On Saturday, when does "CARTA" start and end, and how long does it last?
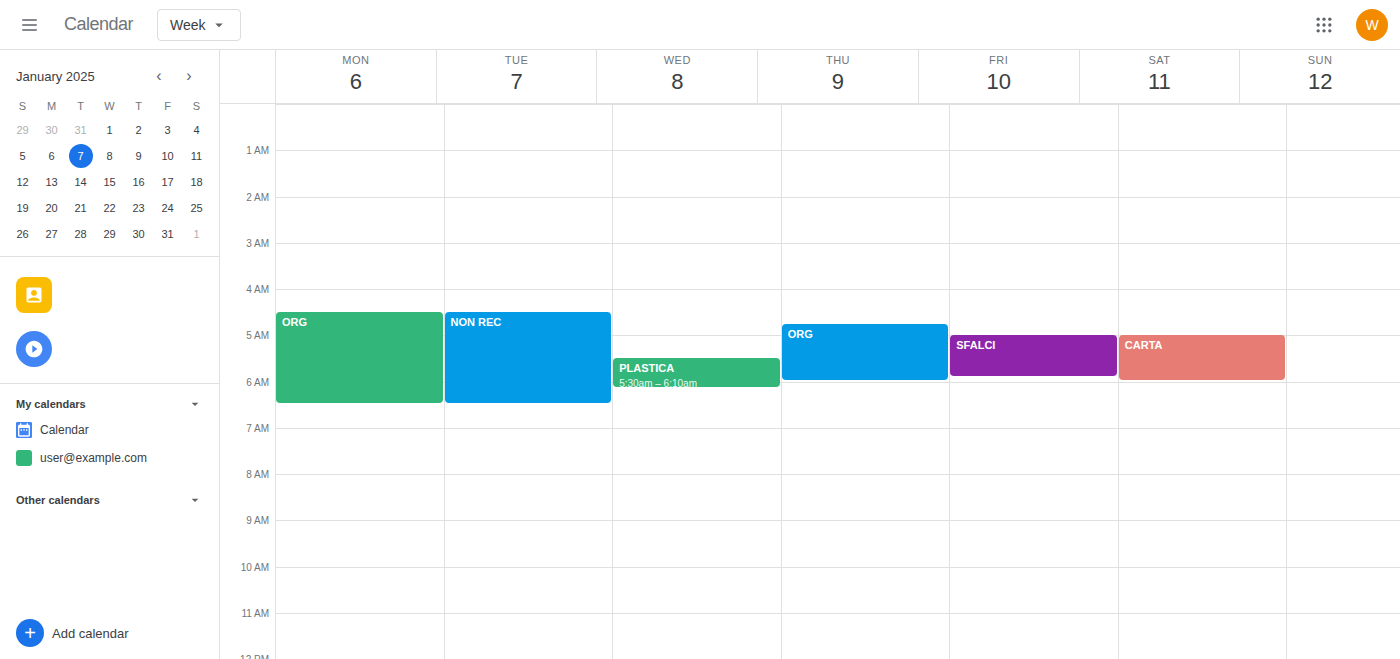
5:00 AM to 6:00 AM, 1 hour